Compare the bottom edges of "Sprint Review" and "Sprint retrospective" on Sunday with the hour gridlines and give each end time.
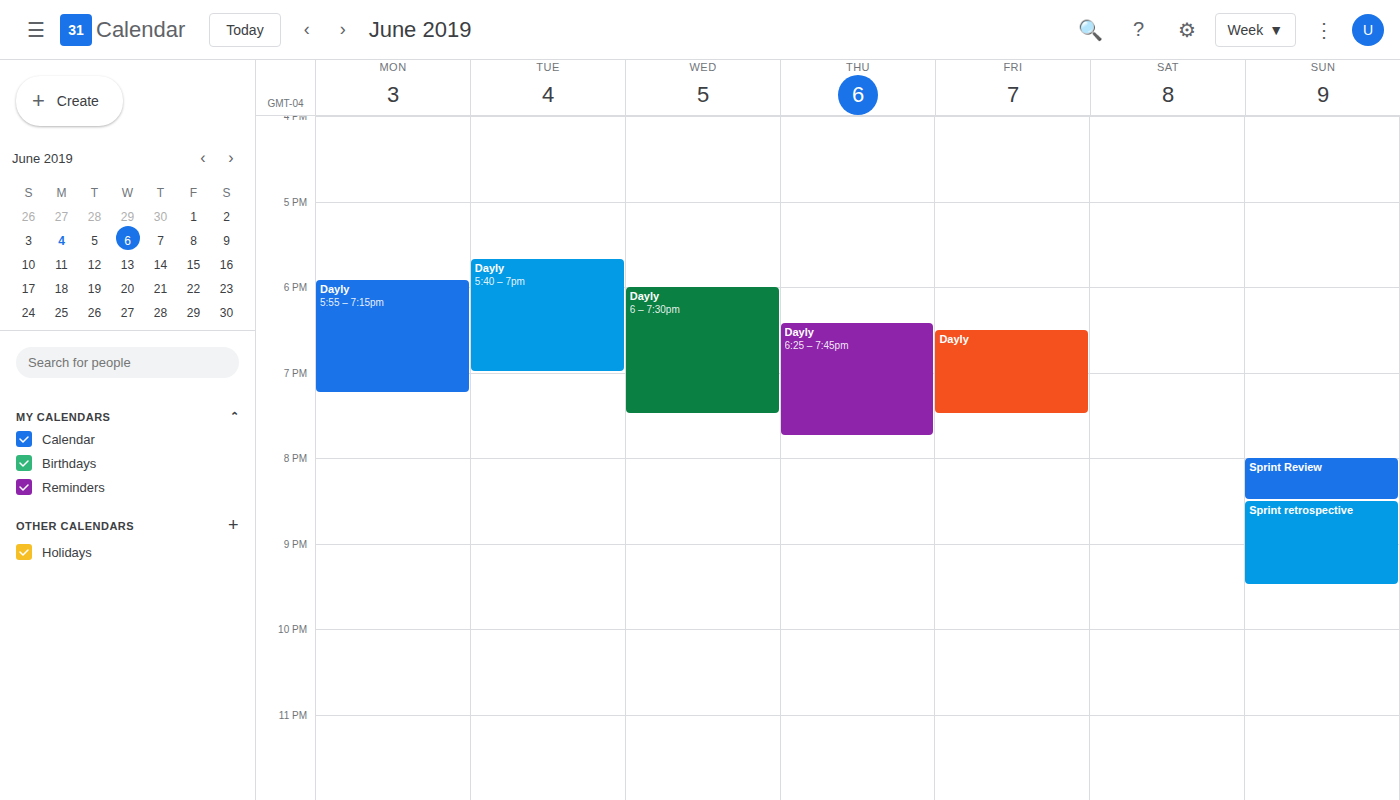
"Sprint Review": 8:30 PM, halfway between the 8 PM and 9 PM lines. "Sprint retrospective": 9:30 PM, halfway between the 9 PM and 10 PM lines.